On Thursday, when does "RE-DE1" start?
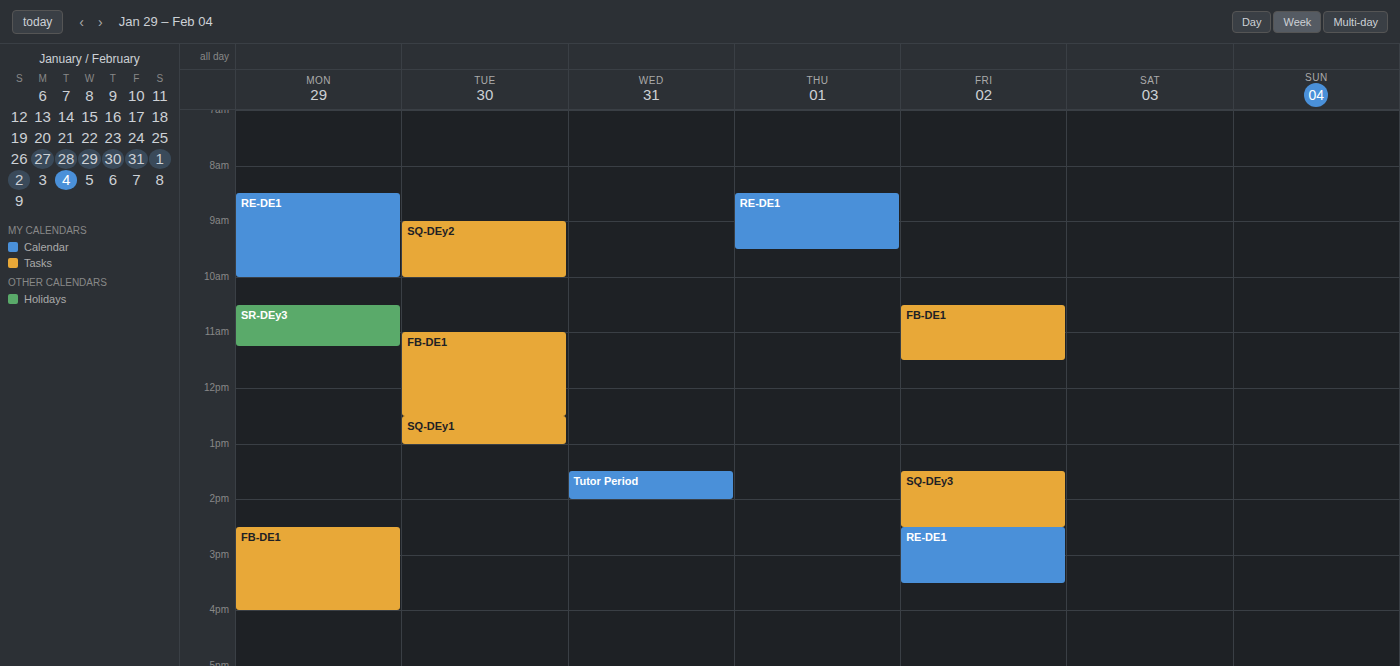
08:30